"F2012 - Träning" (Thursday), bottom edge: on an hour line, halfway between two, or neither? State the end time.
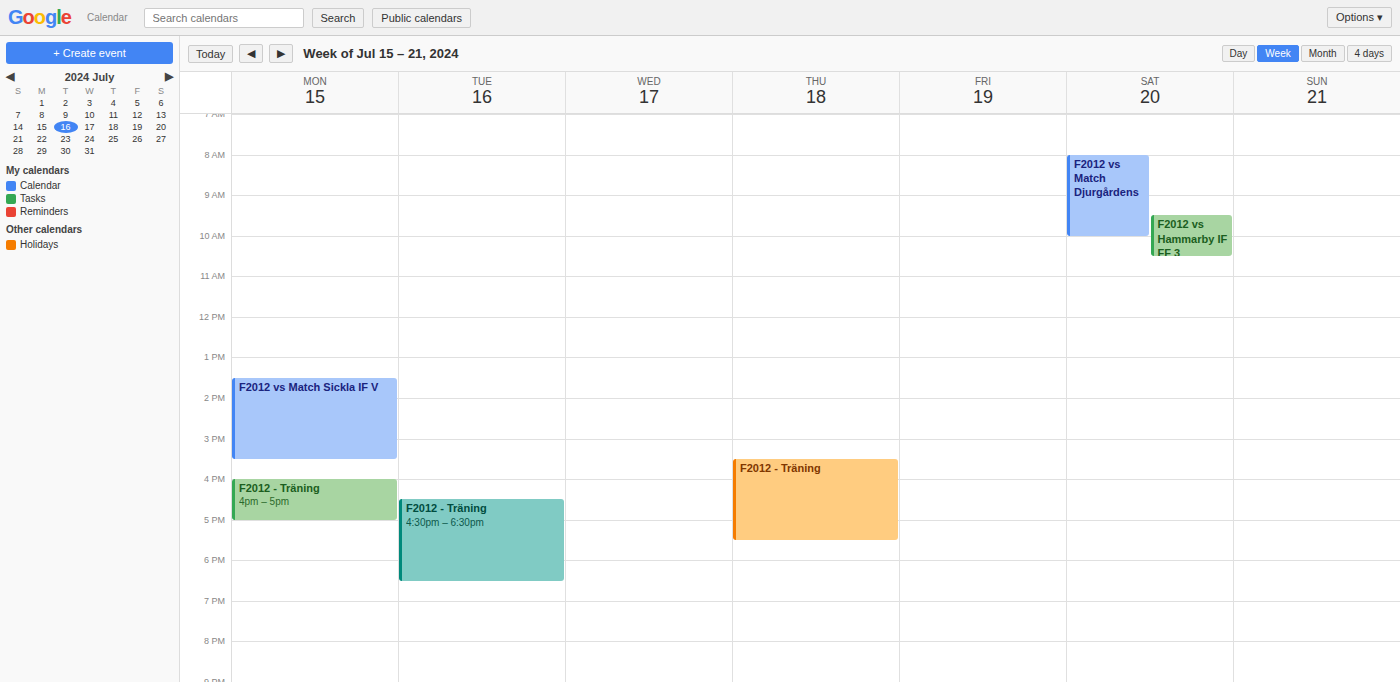
5:30 PM -- halfway between the 5 PM and 6 PM lines.